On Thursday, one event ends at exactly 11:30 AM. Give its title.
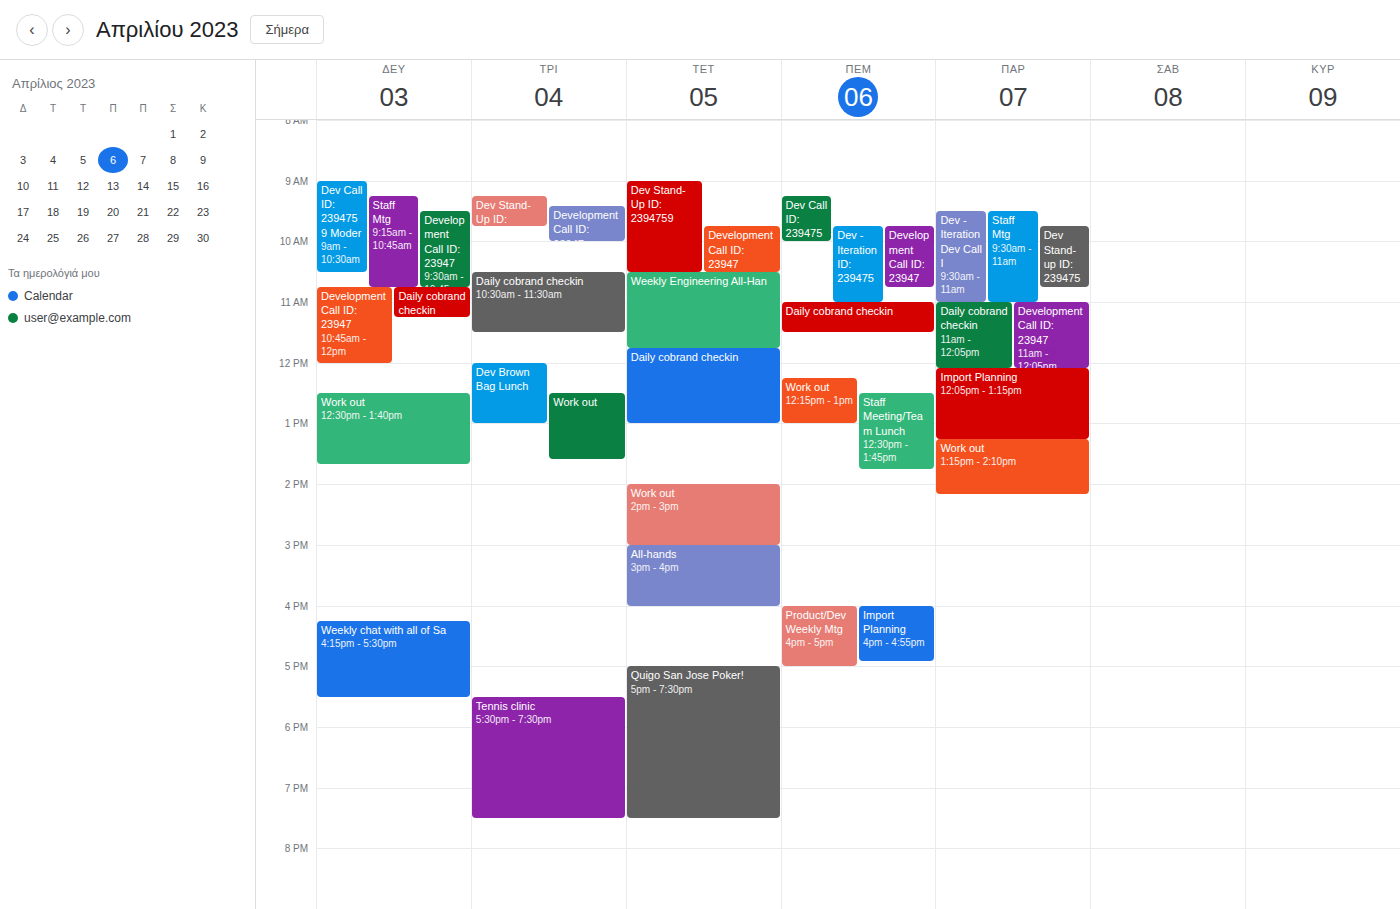
"Daily cobrand checkin"